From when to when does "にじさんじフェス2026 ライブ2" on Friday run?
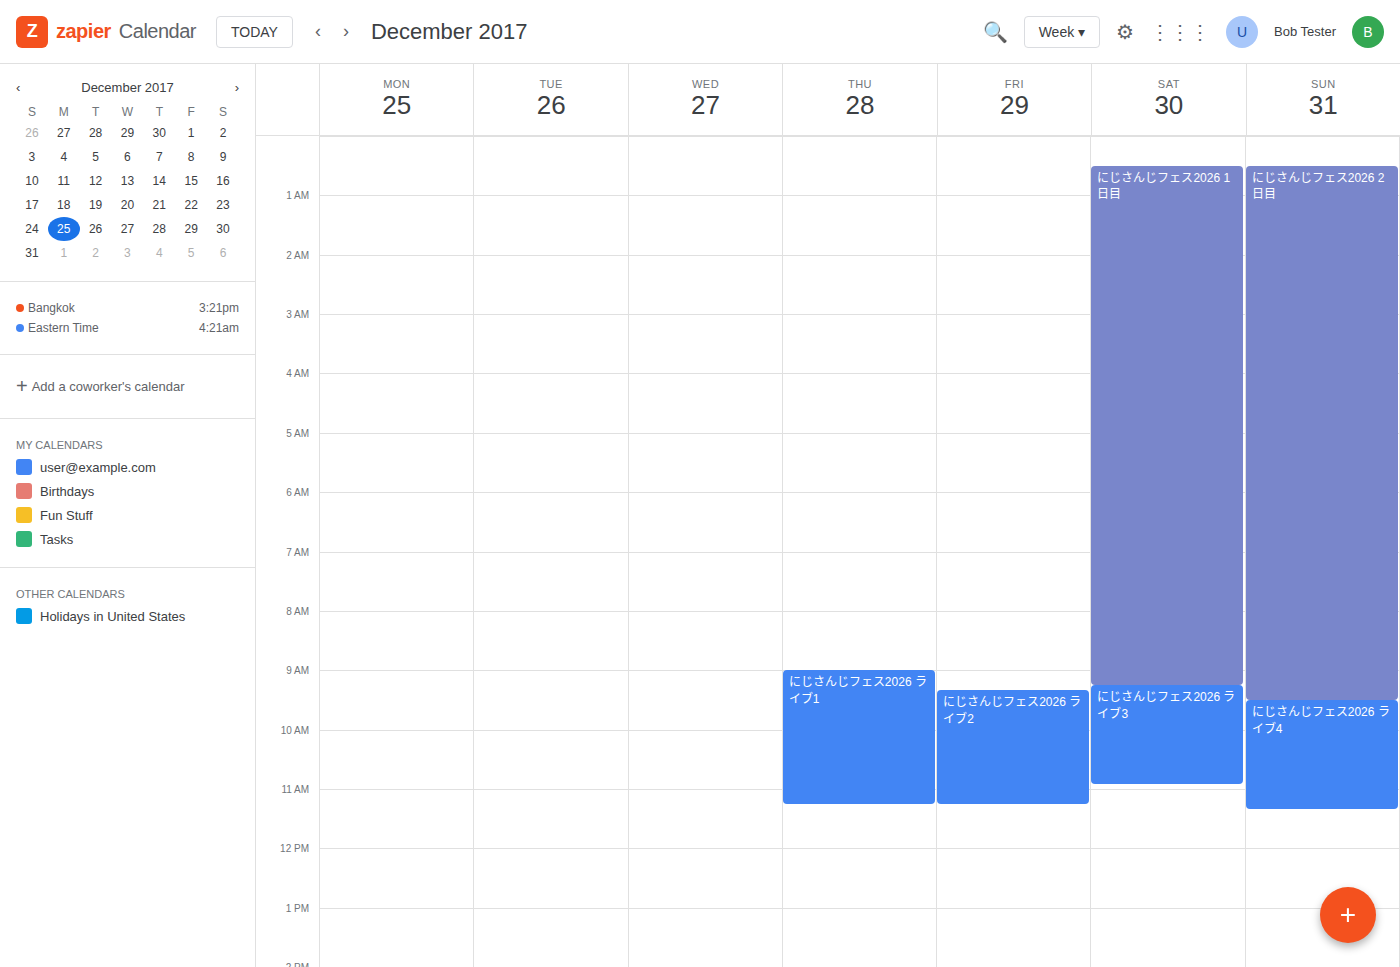
9:20 AM to 11:15 AM